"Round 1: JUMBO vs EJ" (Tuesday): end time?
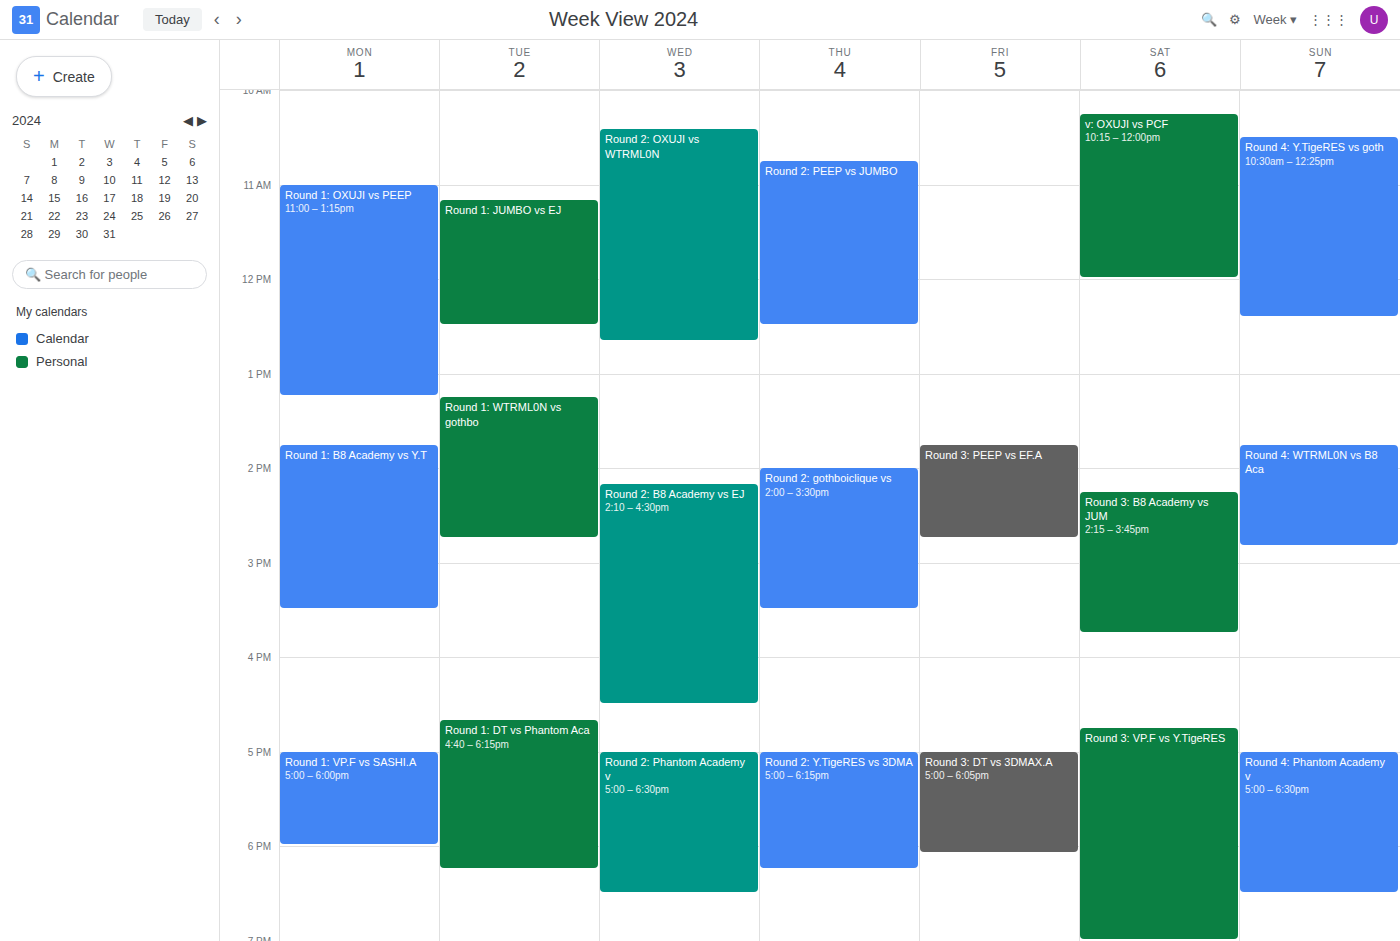
12:30 PM